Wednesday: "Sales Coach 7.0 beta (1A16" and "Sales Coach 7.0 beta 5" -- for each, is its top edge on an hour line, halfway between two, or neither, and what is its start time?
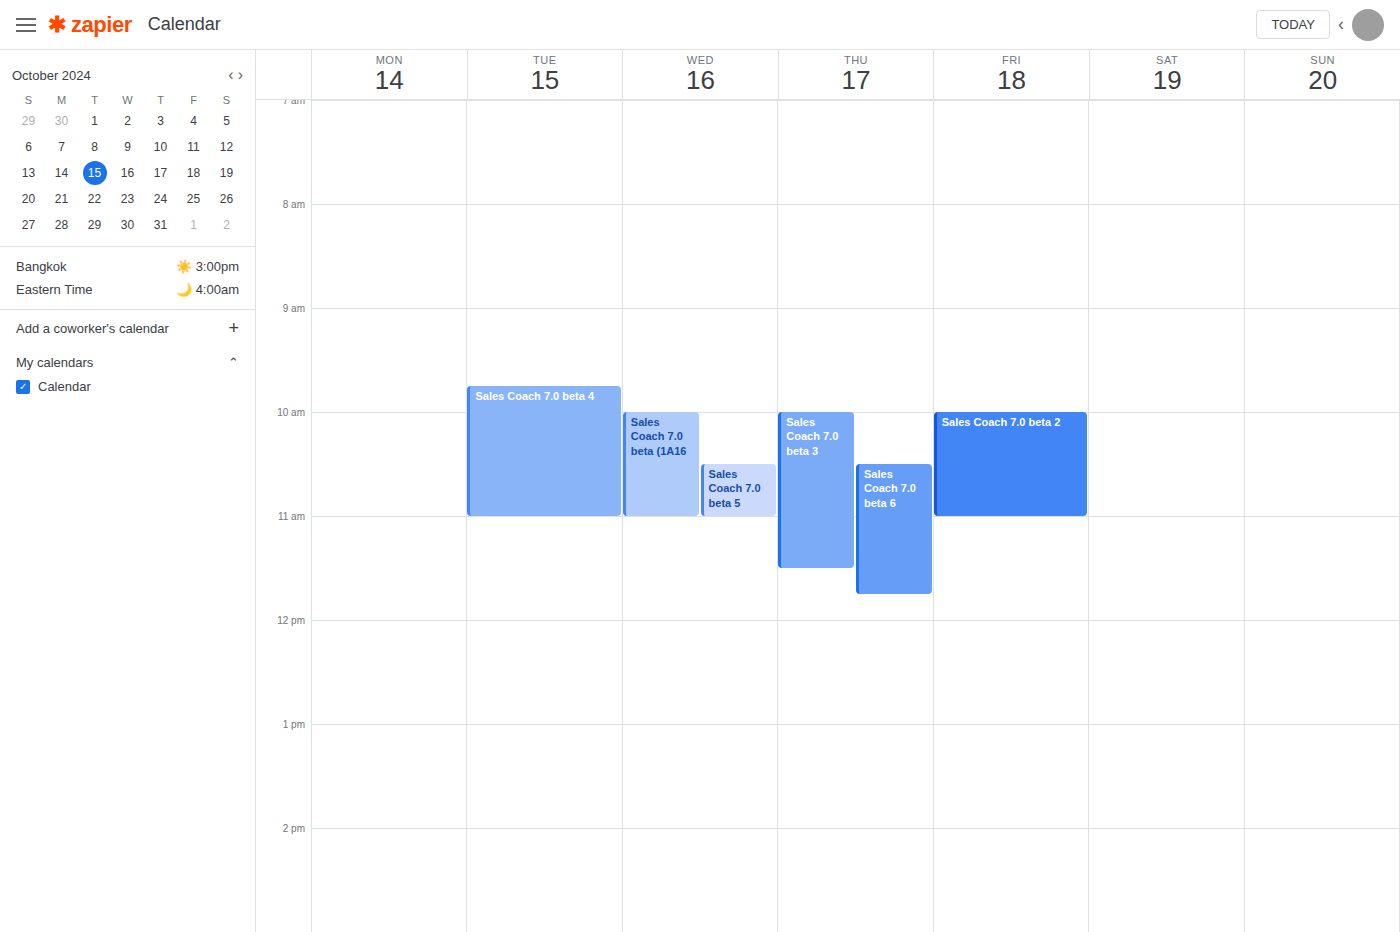
"Sales Coach 7.0 beta (1A16": 10:00 AM, exactly on the 10 AM line. "Sales Coach 7.0 beta 5": 10:30 AM, halfway between the 10 AM and 11 AM lines.